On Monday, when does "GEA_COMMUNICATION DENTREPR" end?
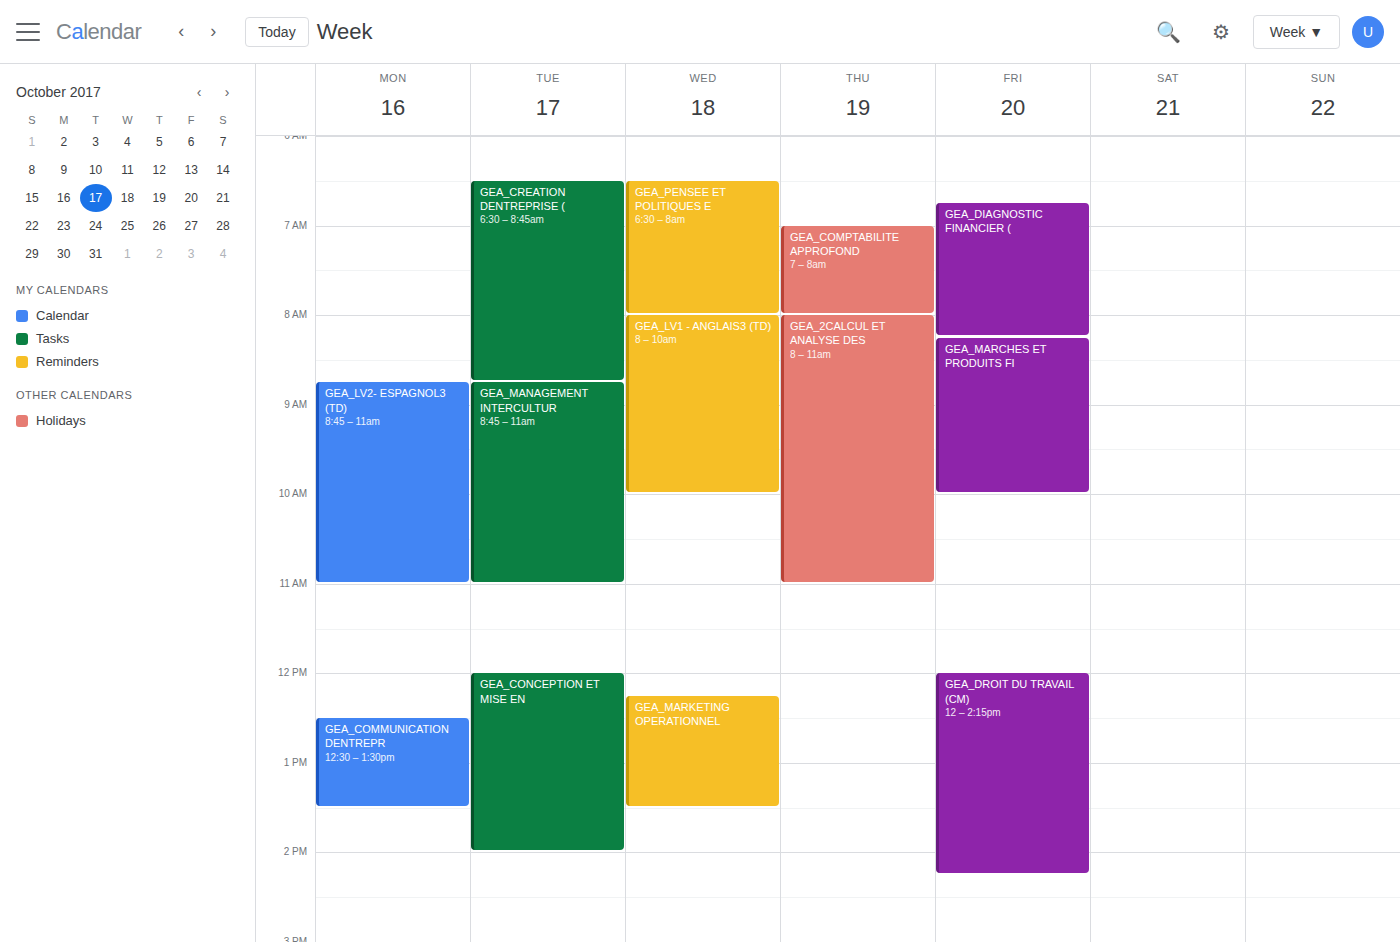
13:30